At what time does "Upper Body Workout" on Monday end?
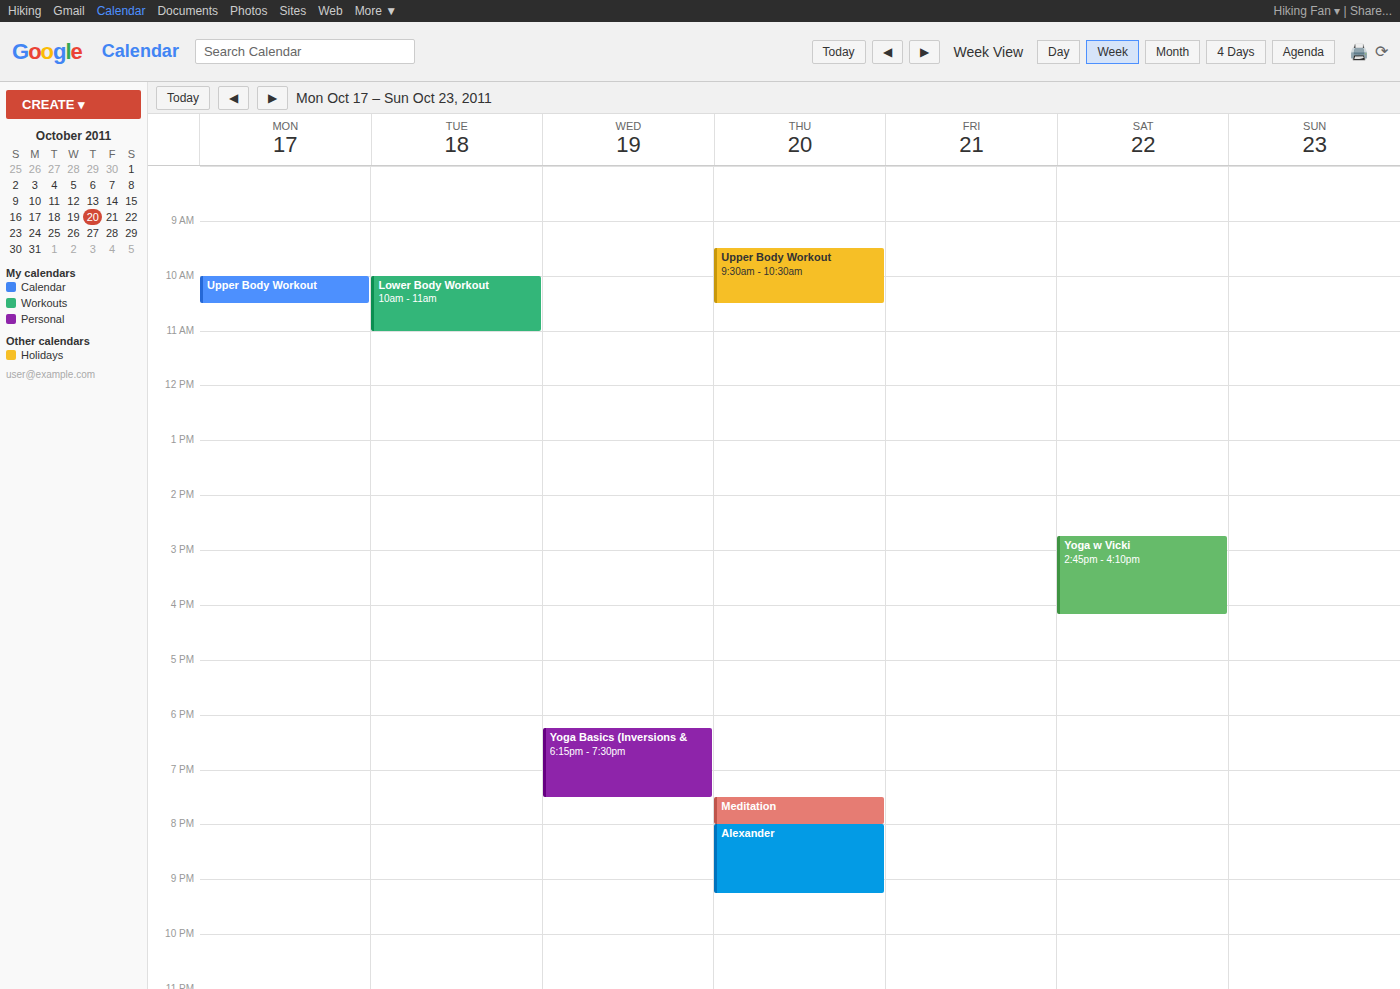
10:30 AM